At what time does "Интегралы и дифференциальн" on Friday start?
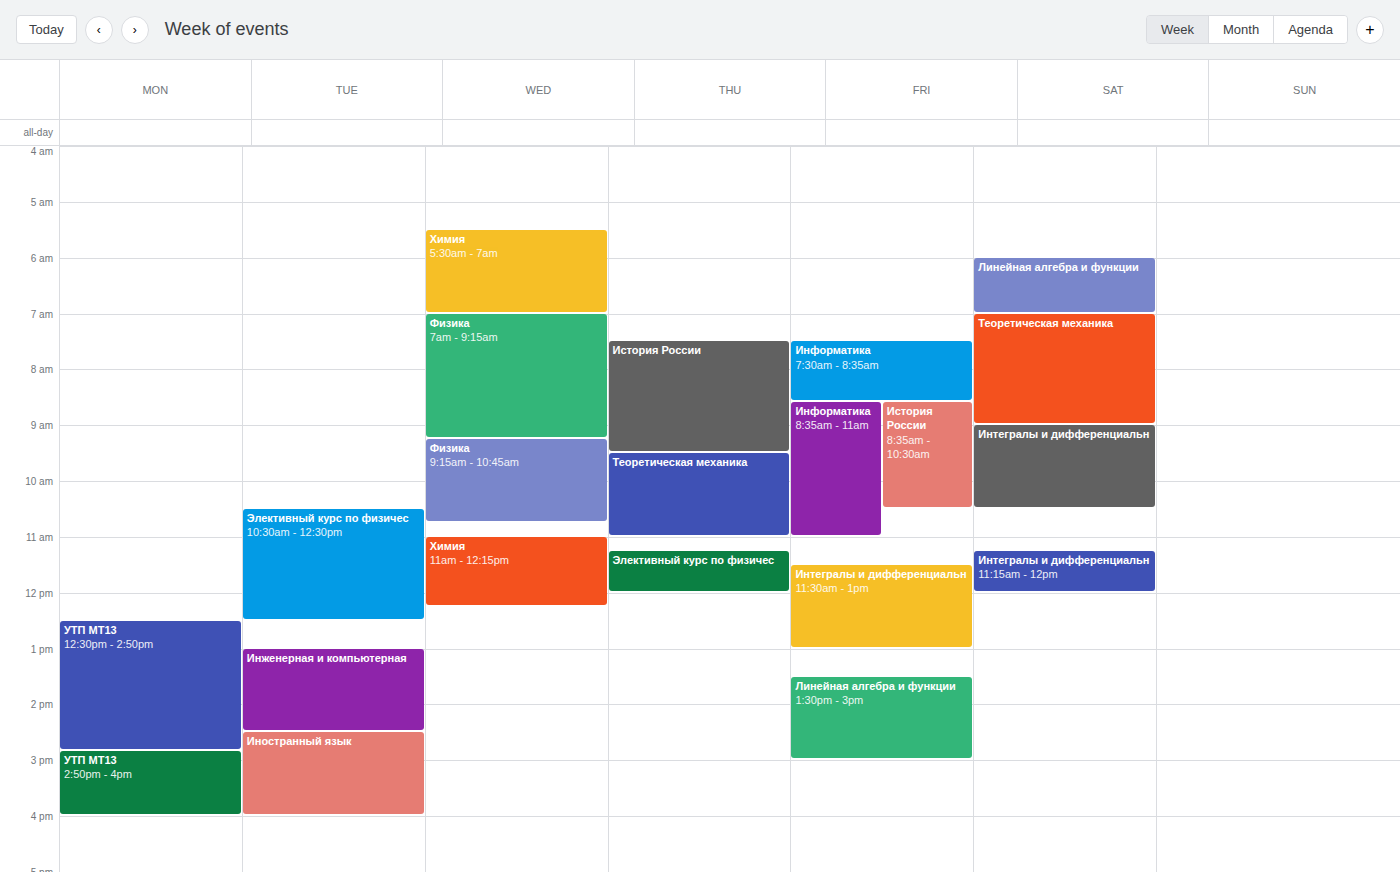
11:30 AM